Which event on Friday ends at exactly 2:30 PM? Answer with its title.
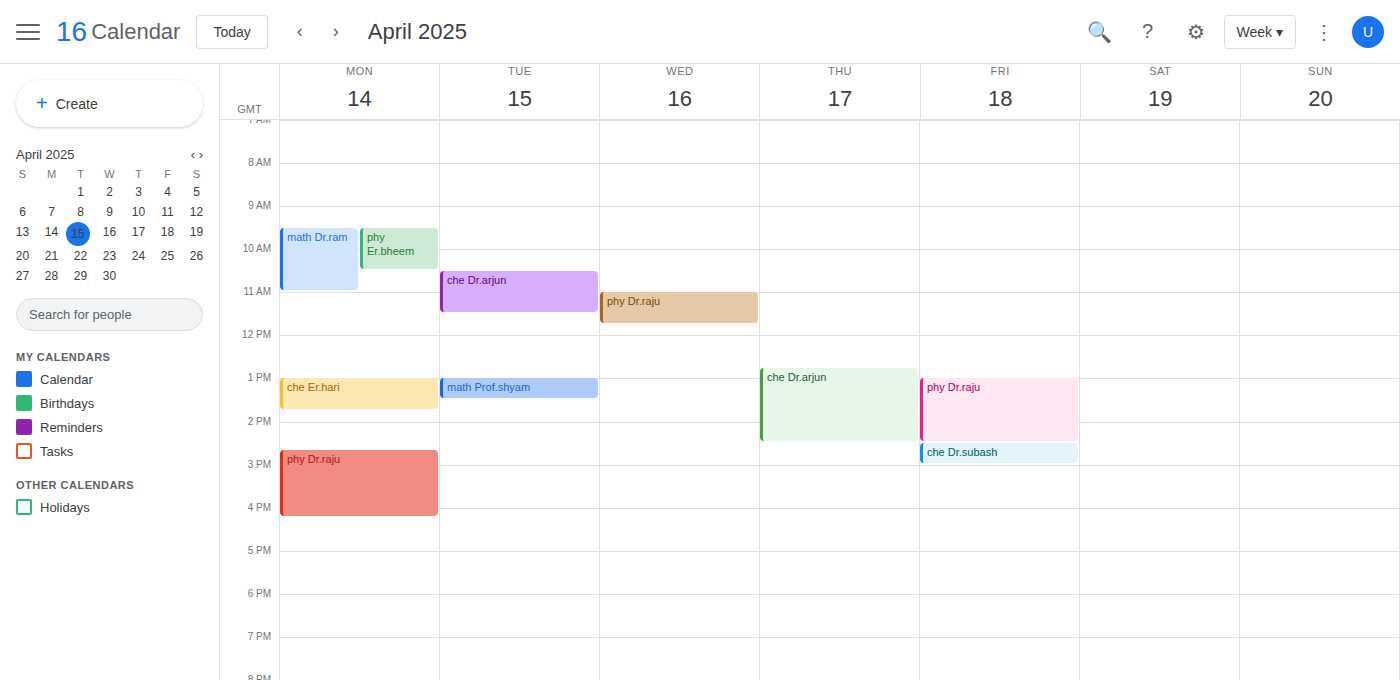
"phy Dr.raju"